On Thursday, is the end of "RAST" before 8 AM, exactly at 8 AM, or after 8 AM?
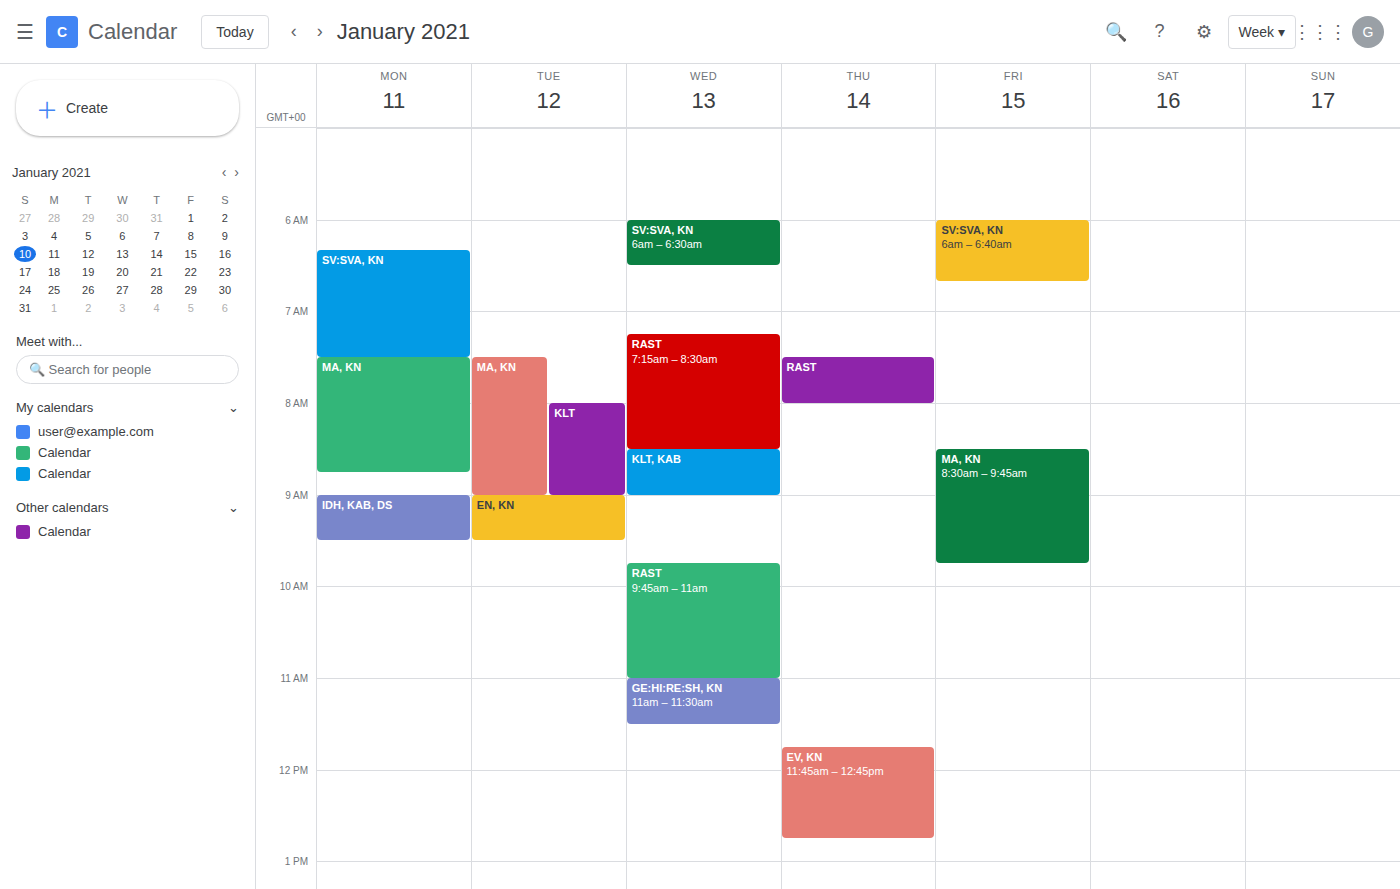
8:00 AM -- exactly at 8 AM, on the 8 AM line.